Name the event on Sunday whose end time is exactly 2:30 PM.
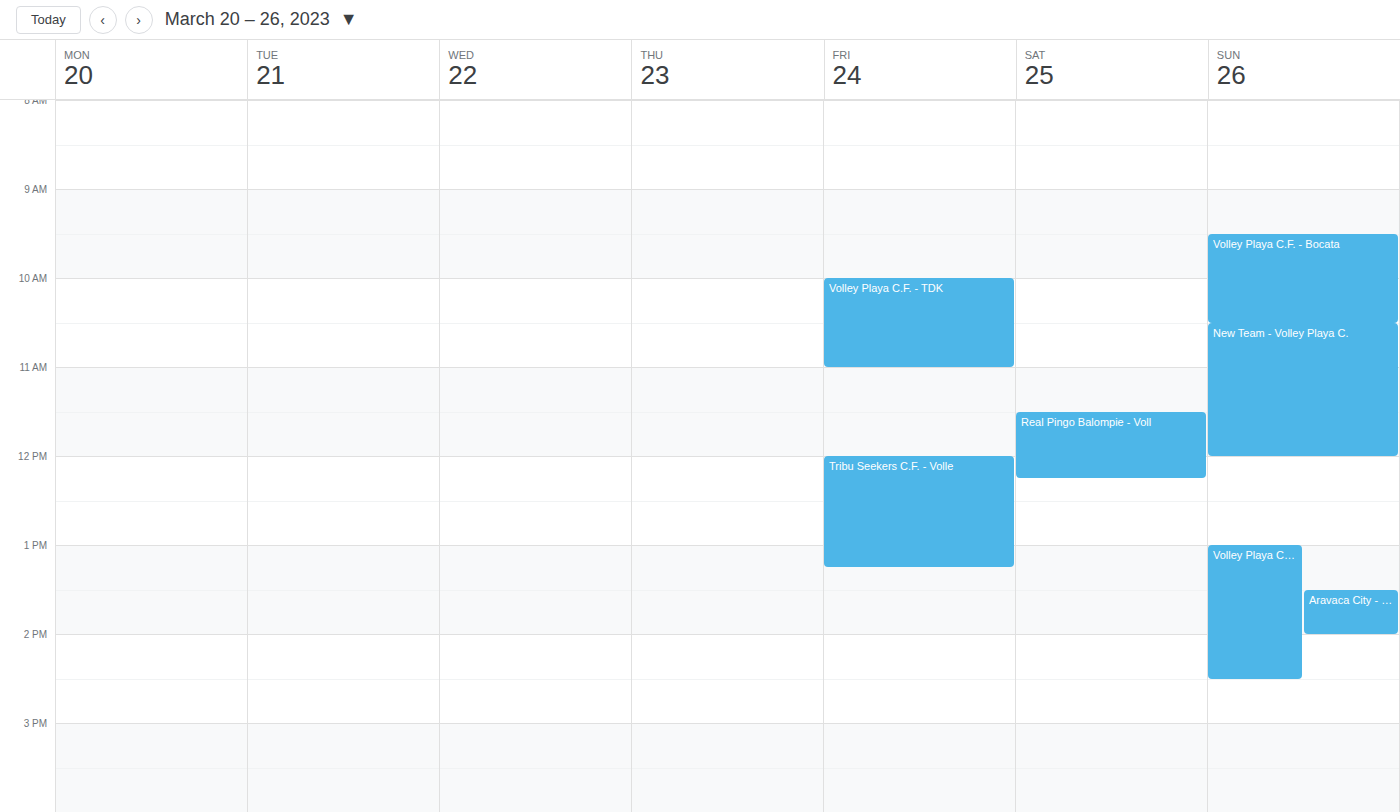
"Volley Playa C.F. - Mannsc"